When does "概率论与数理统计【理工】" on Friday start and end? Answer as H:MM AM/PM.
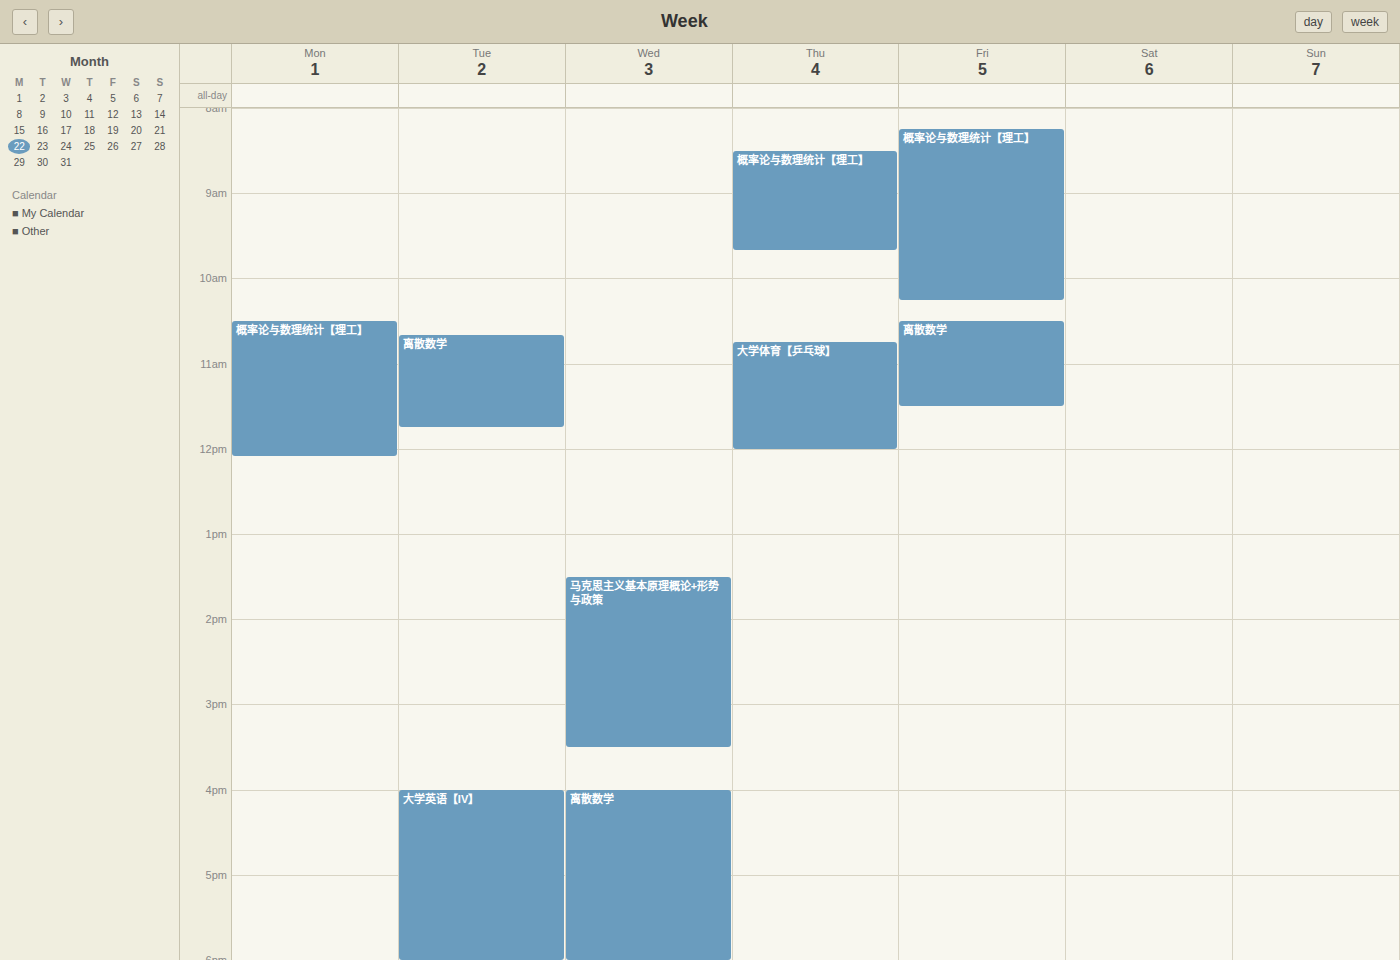
8:15 AM to 10:15 AM